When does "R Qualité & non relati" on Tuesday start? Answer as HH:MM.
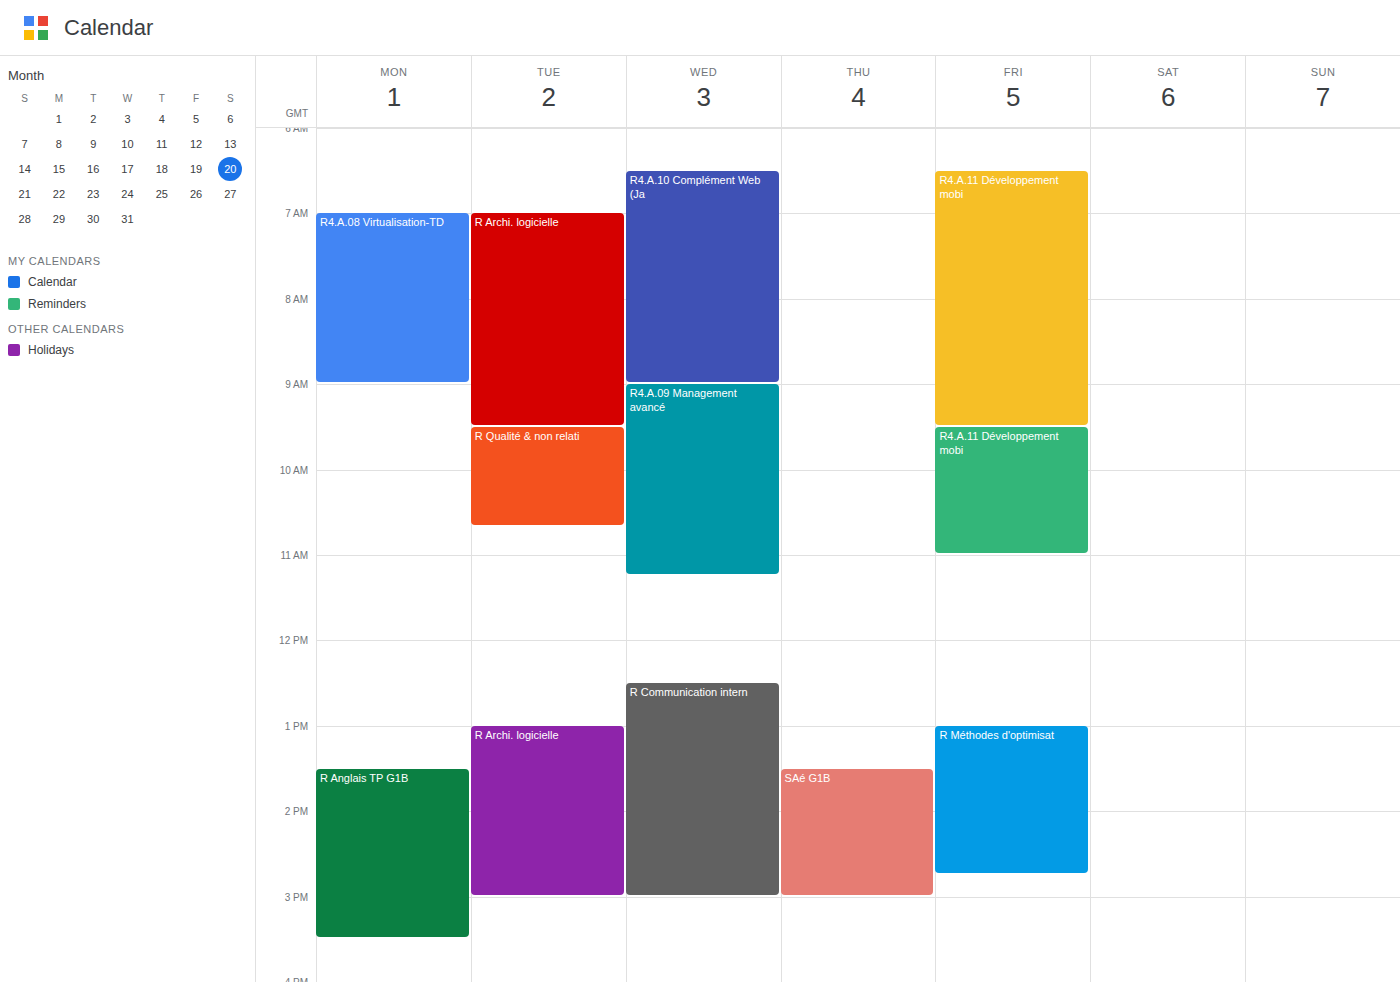
09:30